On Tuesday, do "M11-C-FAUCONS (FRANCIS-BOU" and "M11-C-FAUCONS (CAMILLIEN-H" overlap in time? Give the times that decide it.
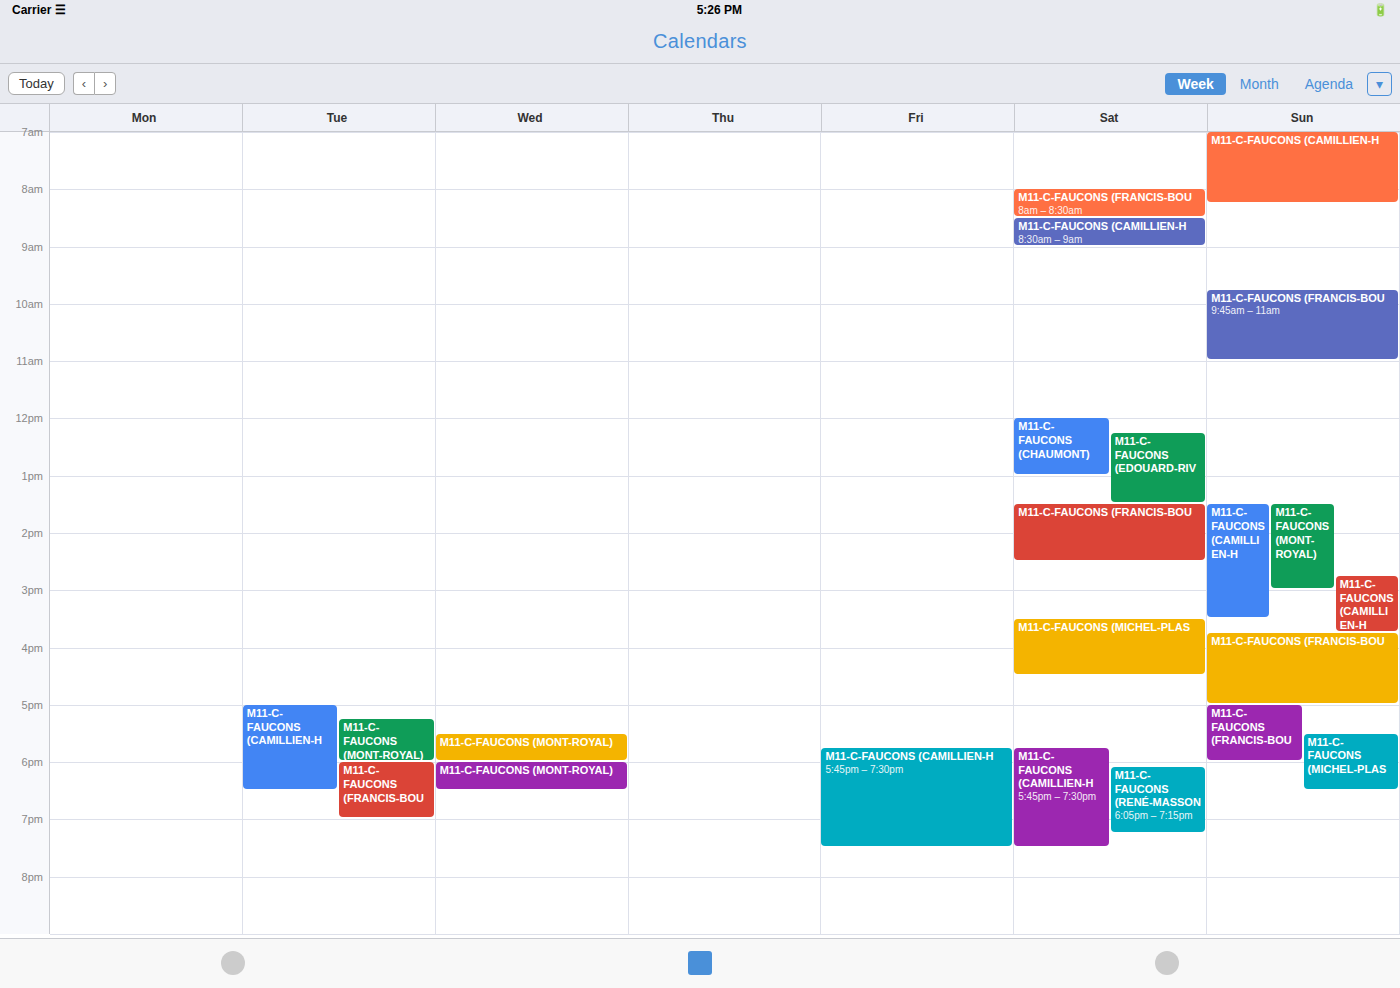
"M11-C-FAUCONS (FRANCIS-BOU" starts at 18:00, before "M11-C-FAUCONS (CAMILLIEN-H" ends at 18:30 -- they overlap.